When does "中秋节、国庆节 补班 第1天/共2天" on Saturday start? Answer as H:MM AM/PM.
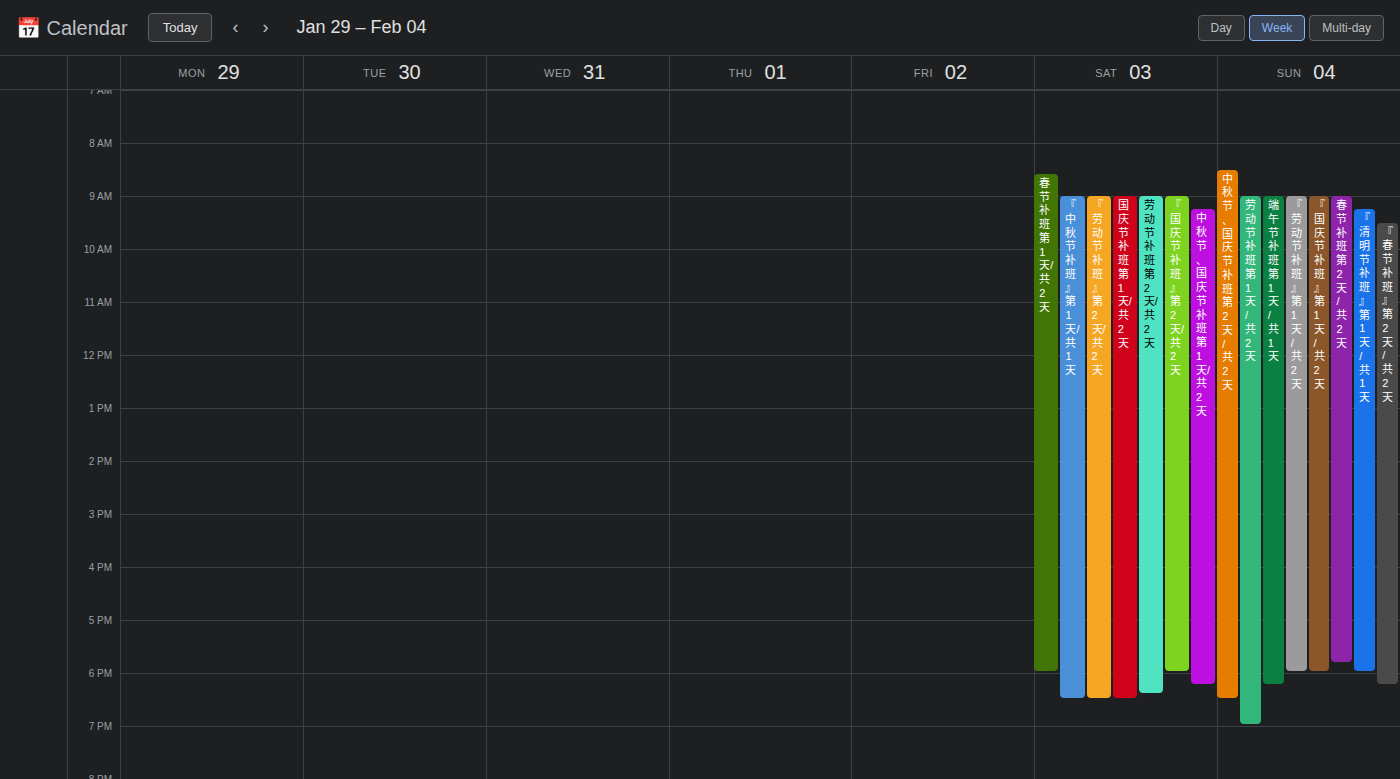
9:15 AM